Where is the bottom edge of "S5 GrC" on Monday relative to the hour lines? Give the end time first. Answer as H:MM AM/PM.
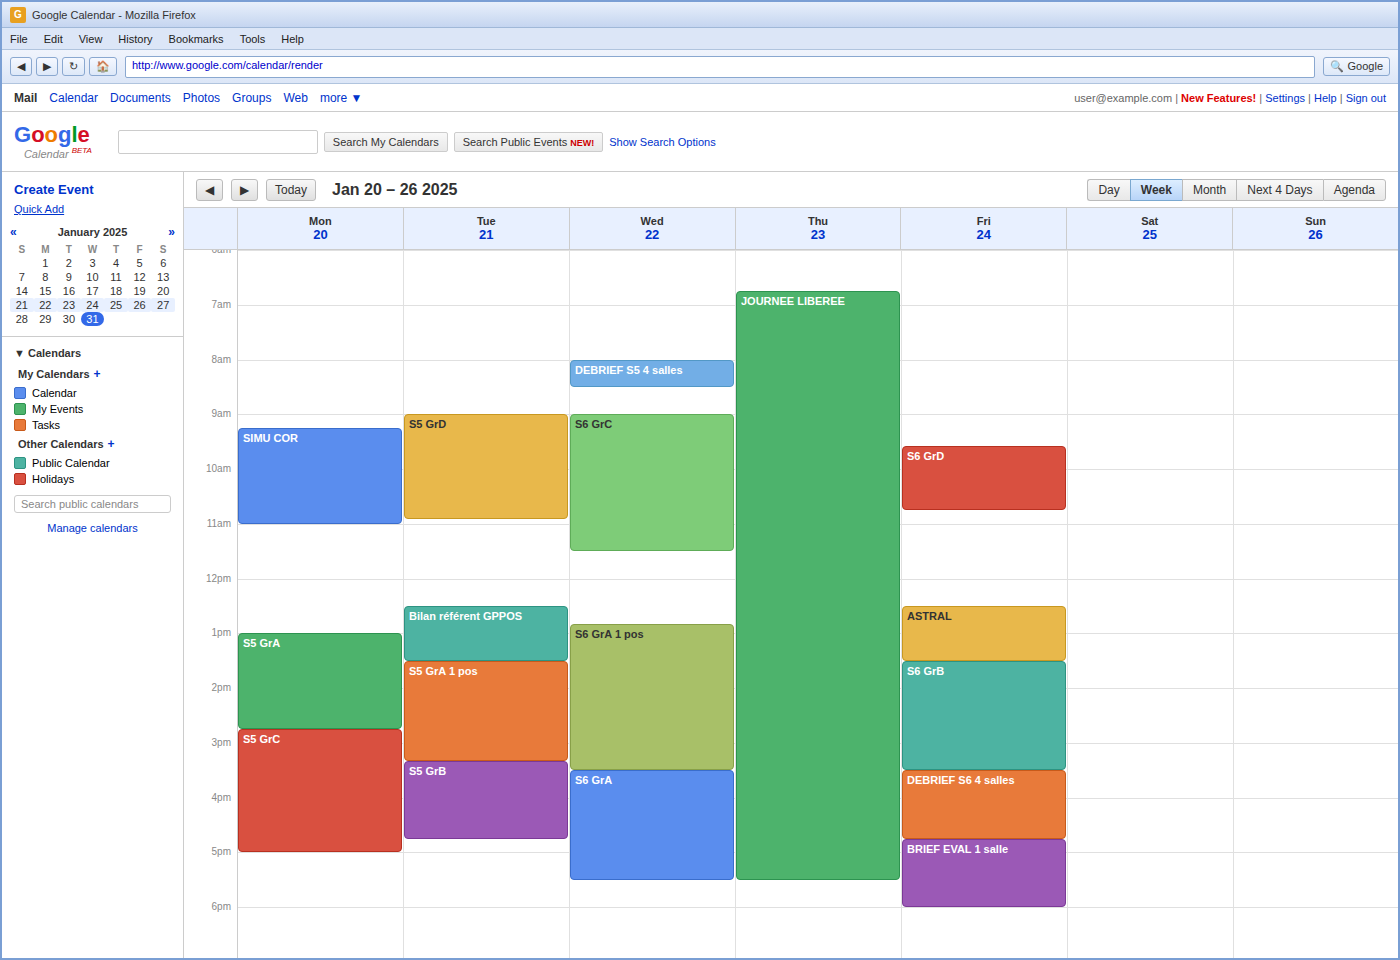
5:00 PM -- exactly on the 5 PM line.